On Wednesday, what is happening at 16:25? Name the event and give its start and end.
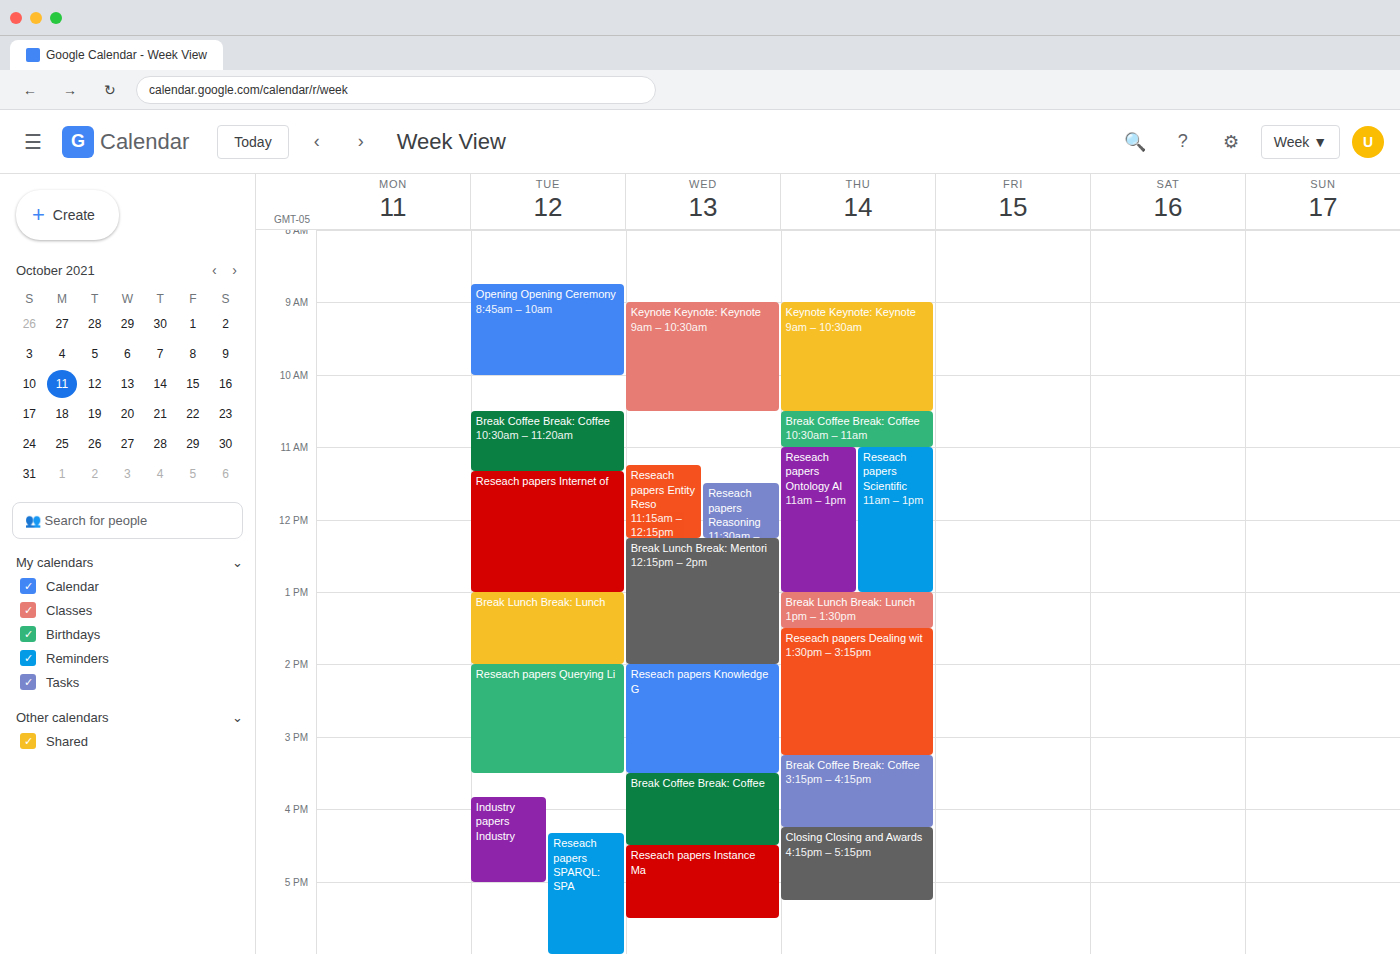
"Break Coffee Break: Coffee", 15:30 to 16:30